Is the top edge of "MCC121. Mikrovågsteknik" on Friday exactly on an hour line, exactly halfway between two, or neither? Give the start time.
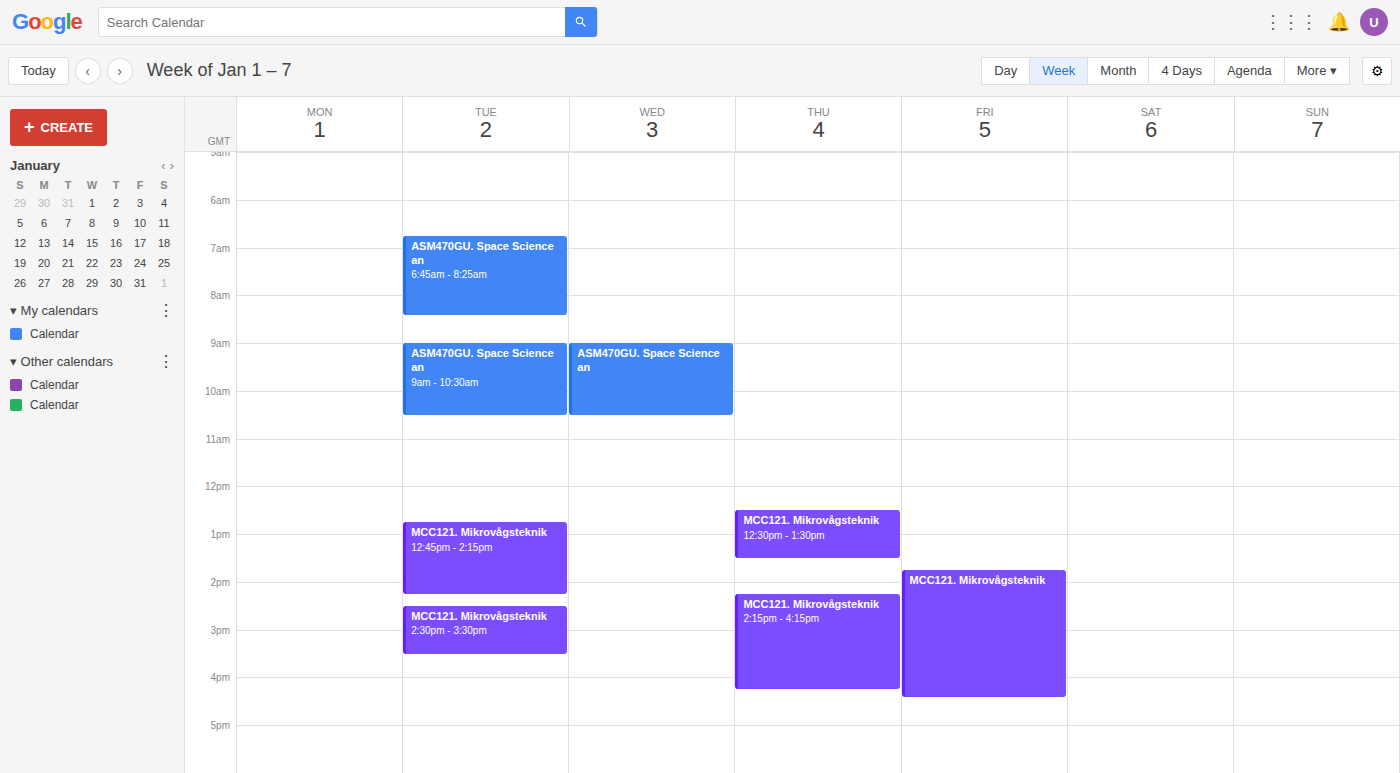
1:45 PM -- neither: three quarters of the way from the 1 PM line to the 2 PM line.